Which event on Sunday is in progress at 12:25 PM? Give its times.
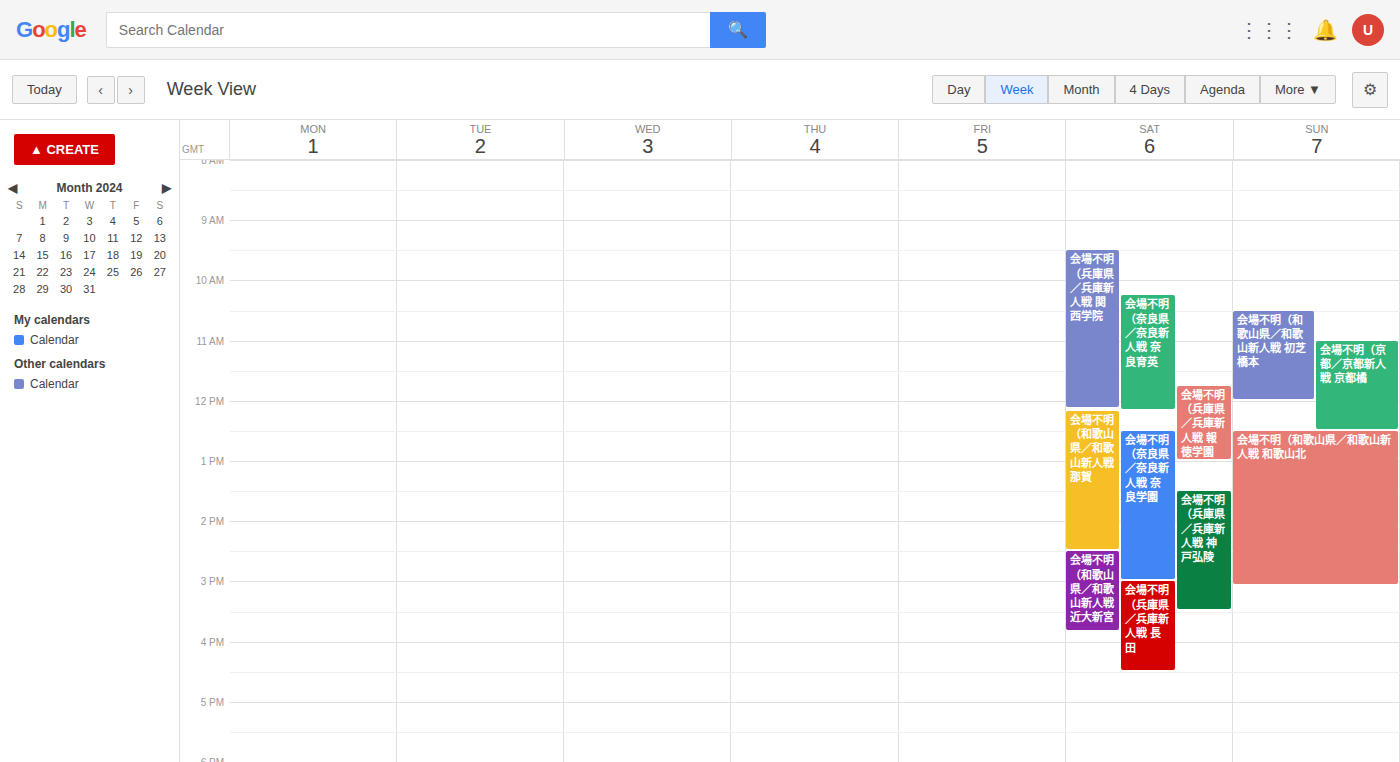
"会場不明（京都／京都新人戦 京都橘", 11:00 AM to 12:30 PM